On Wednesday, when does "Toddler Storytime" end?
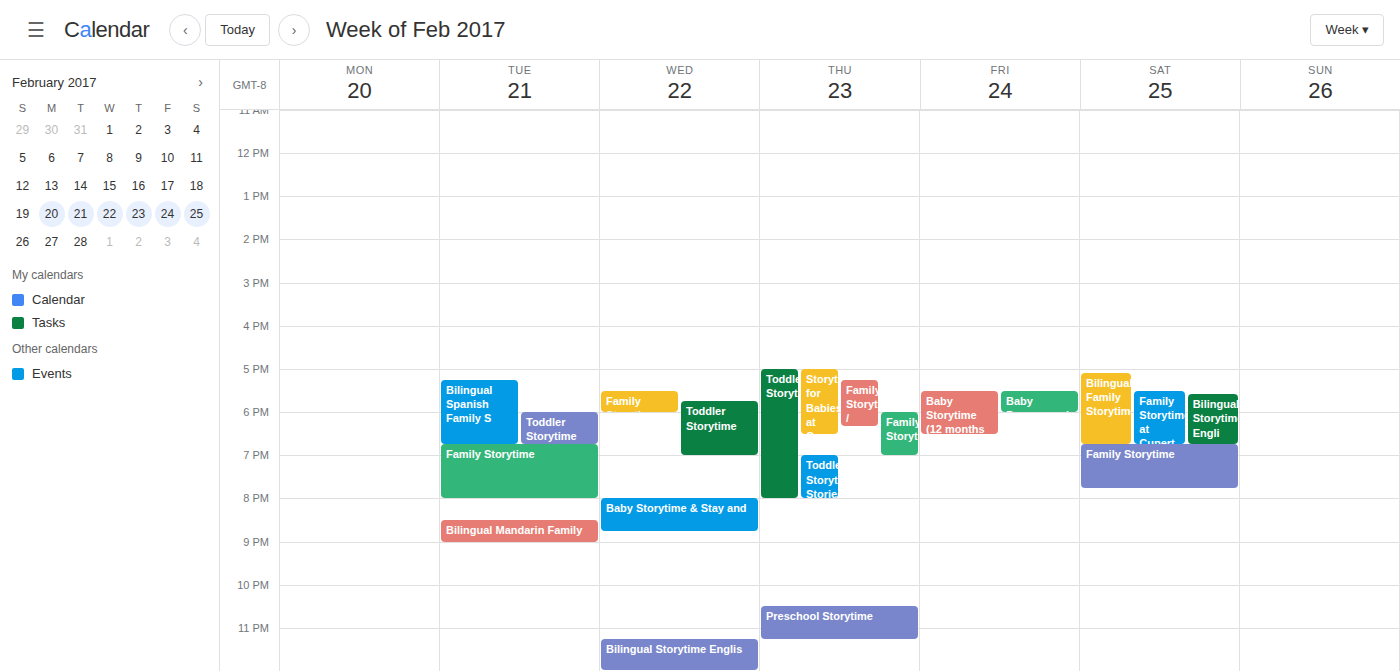
7:00 PM